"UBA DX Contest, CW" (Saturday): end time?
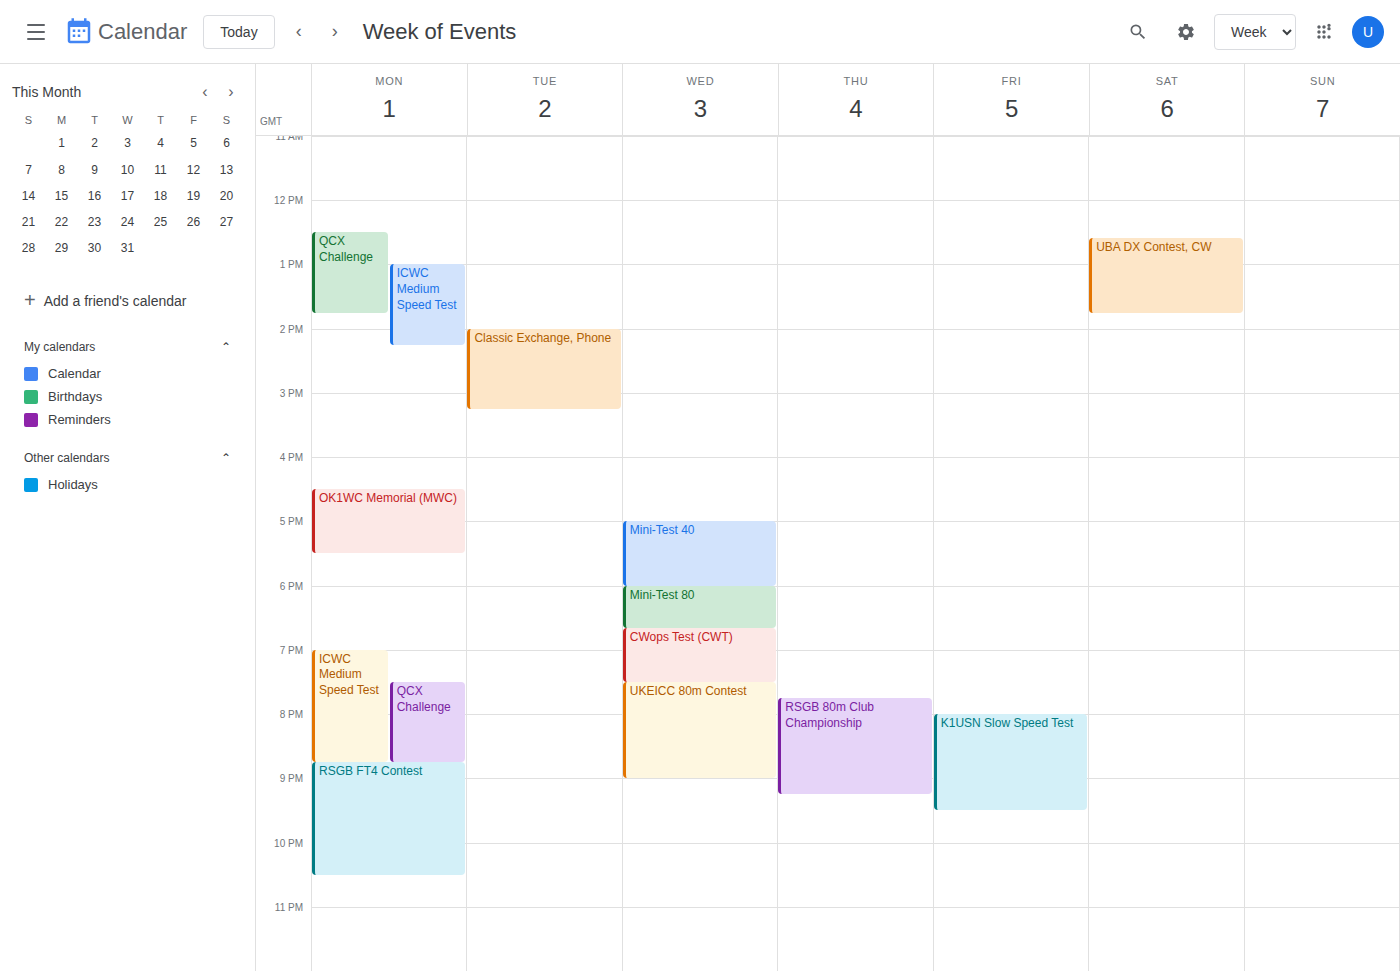
1:45 PM